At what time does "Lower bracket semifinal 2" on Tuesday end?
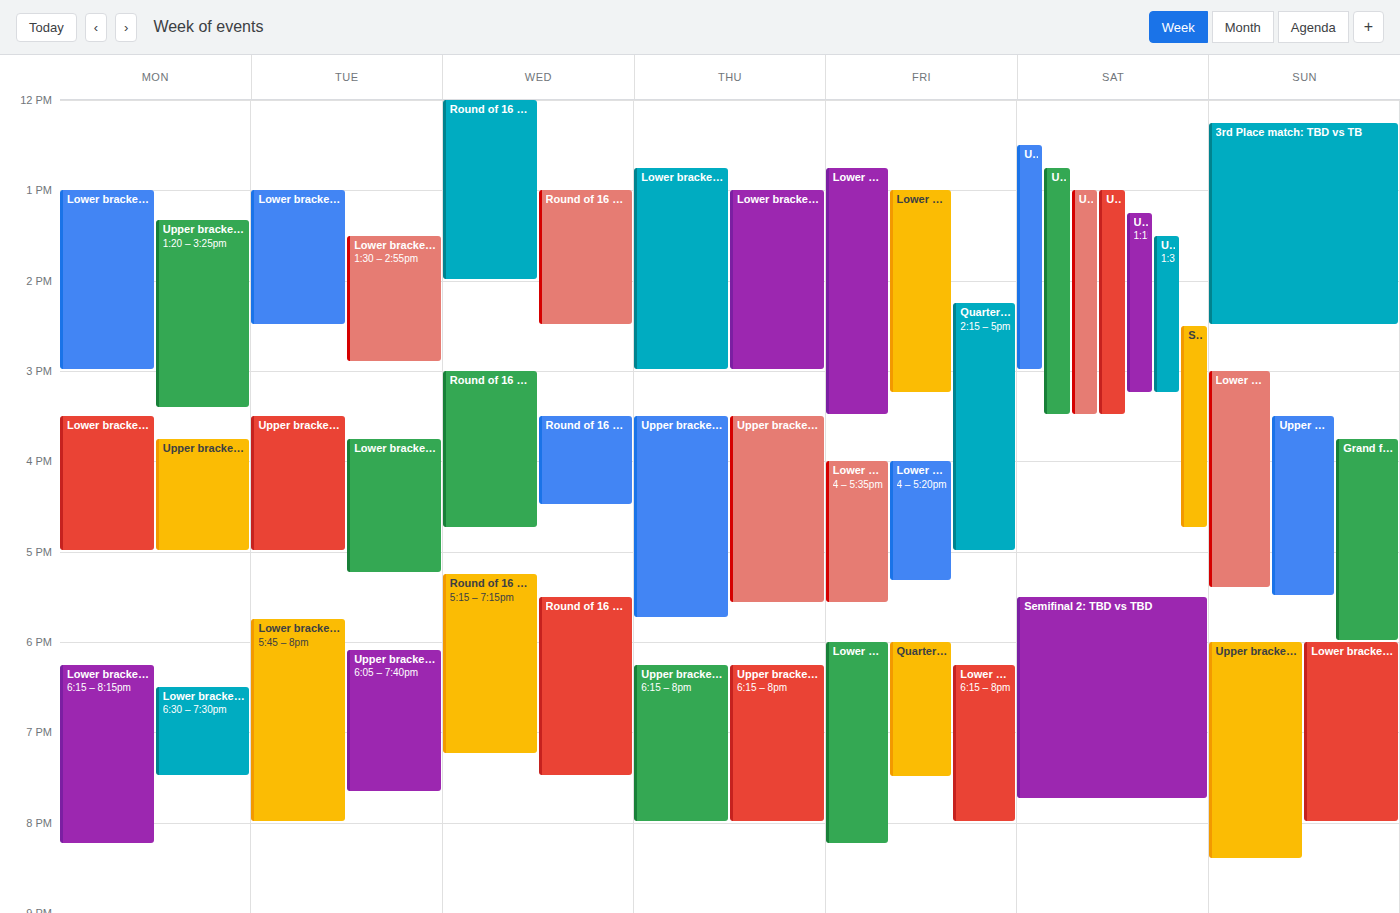
2:30 PM